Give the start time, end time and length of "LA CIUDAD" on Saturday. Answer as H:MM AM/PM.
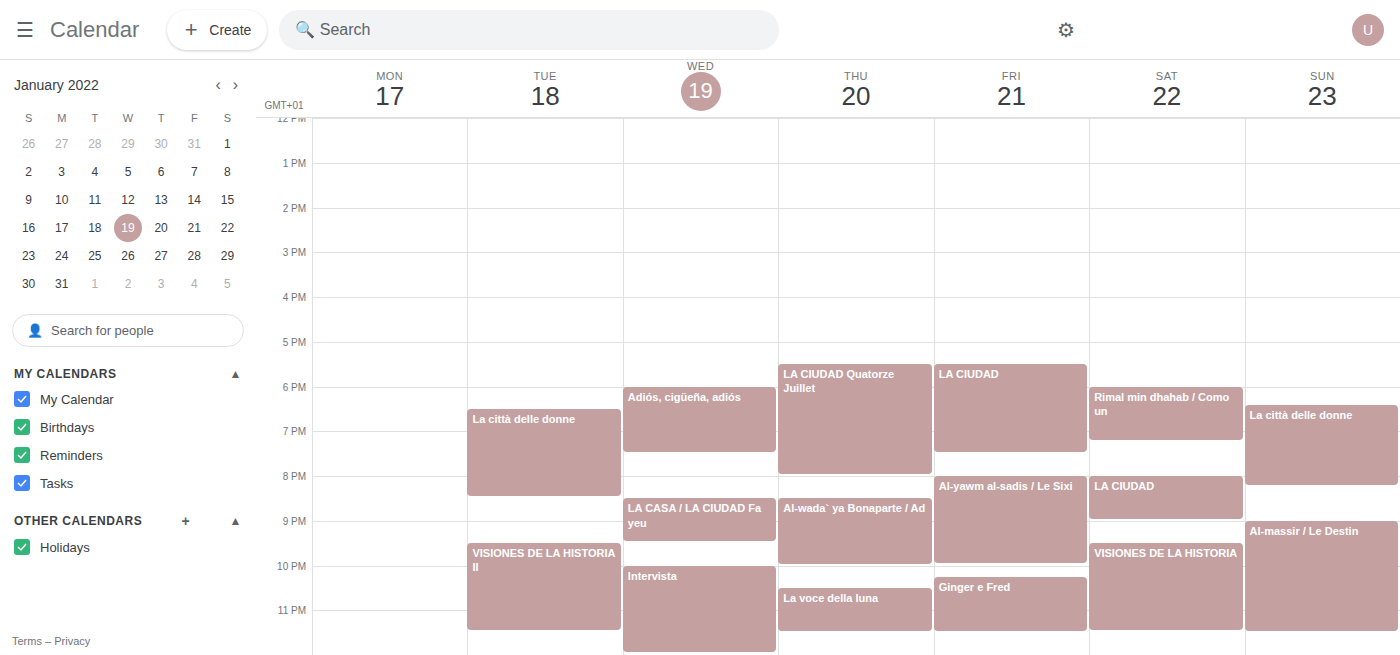
8:00 PM to 9:00 PM, 1 hour